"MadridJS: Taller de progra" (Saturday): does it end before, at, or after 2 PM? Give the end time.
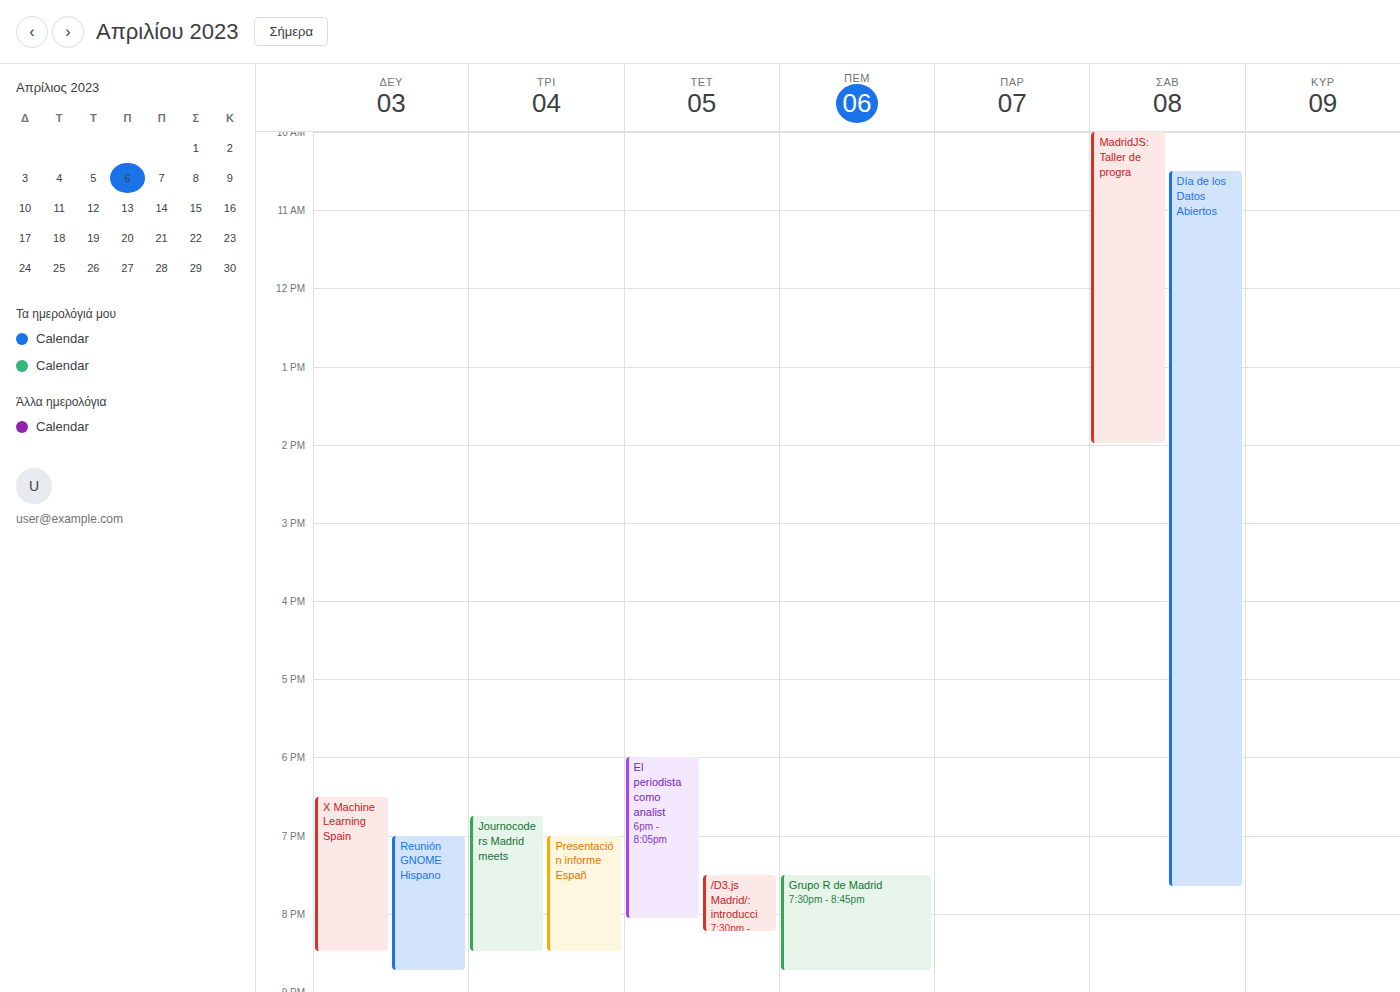
2:00 PM -- exactly at 2 PM, on the 2 PM line.